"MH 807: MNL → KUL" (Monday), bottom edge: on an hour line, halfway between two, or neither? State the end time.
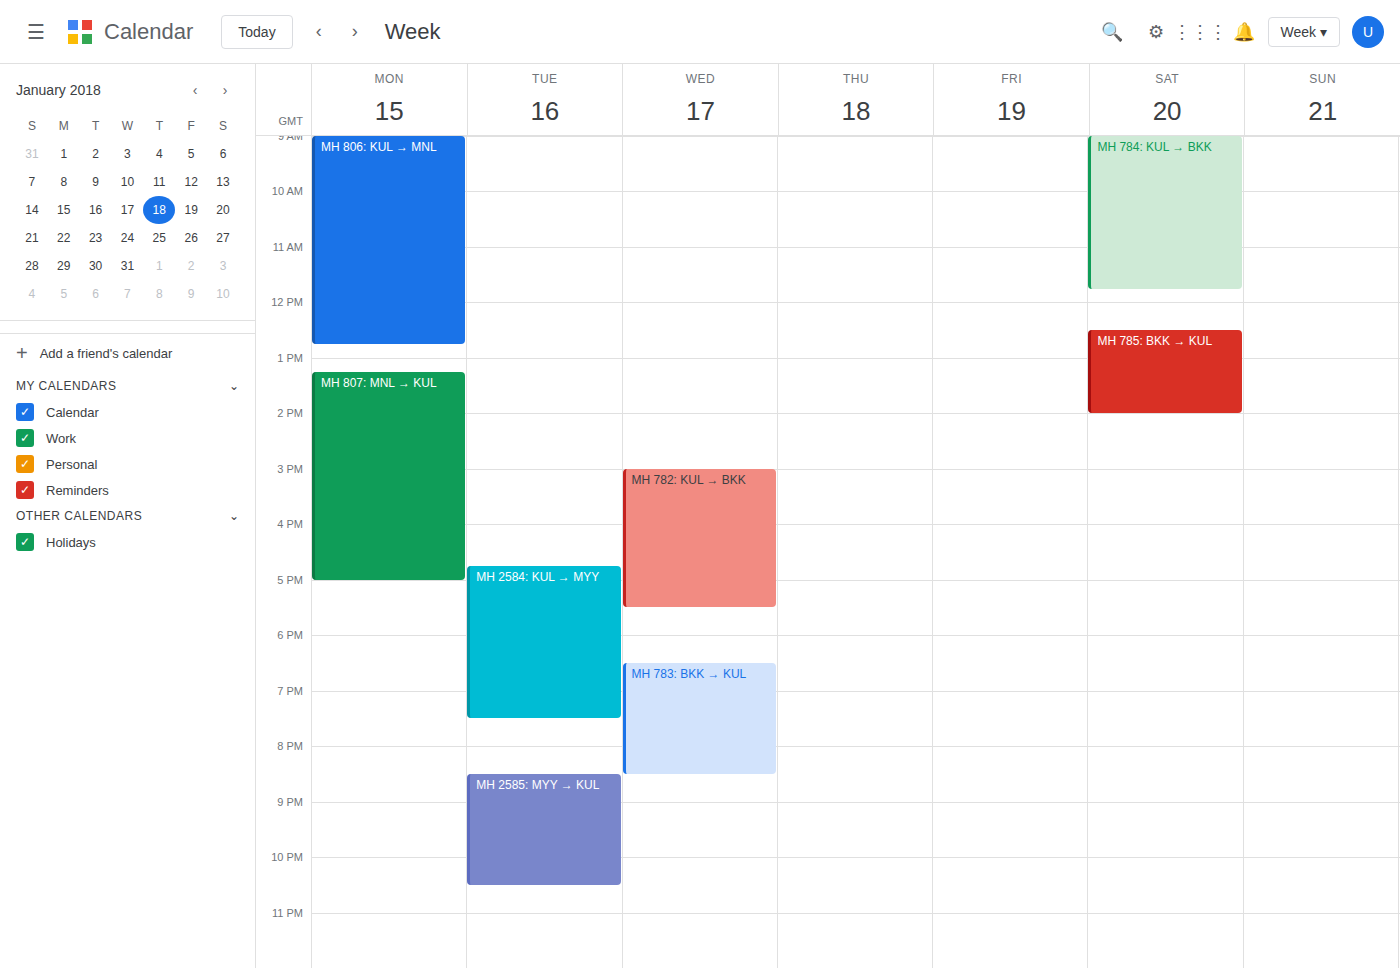
5:00 PM -- exactly on the 5 PM line.